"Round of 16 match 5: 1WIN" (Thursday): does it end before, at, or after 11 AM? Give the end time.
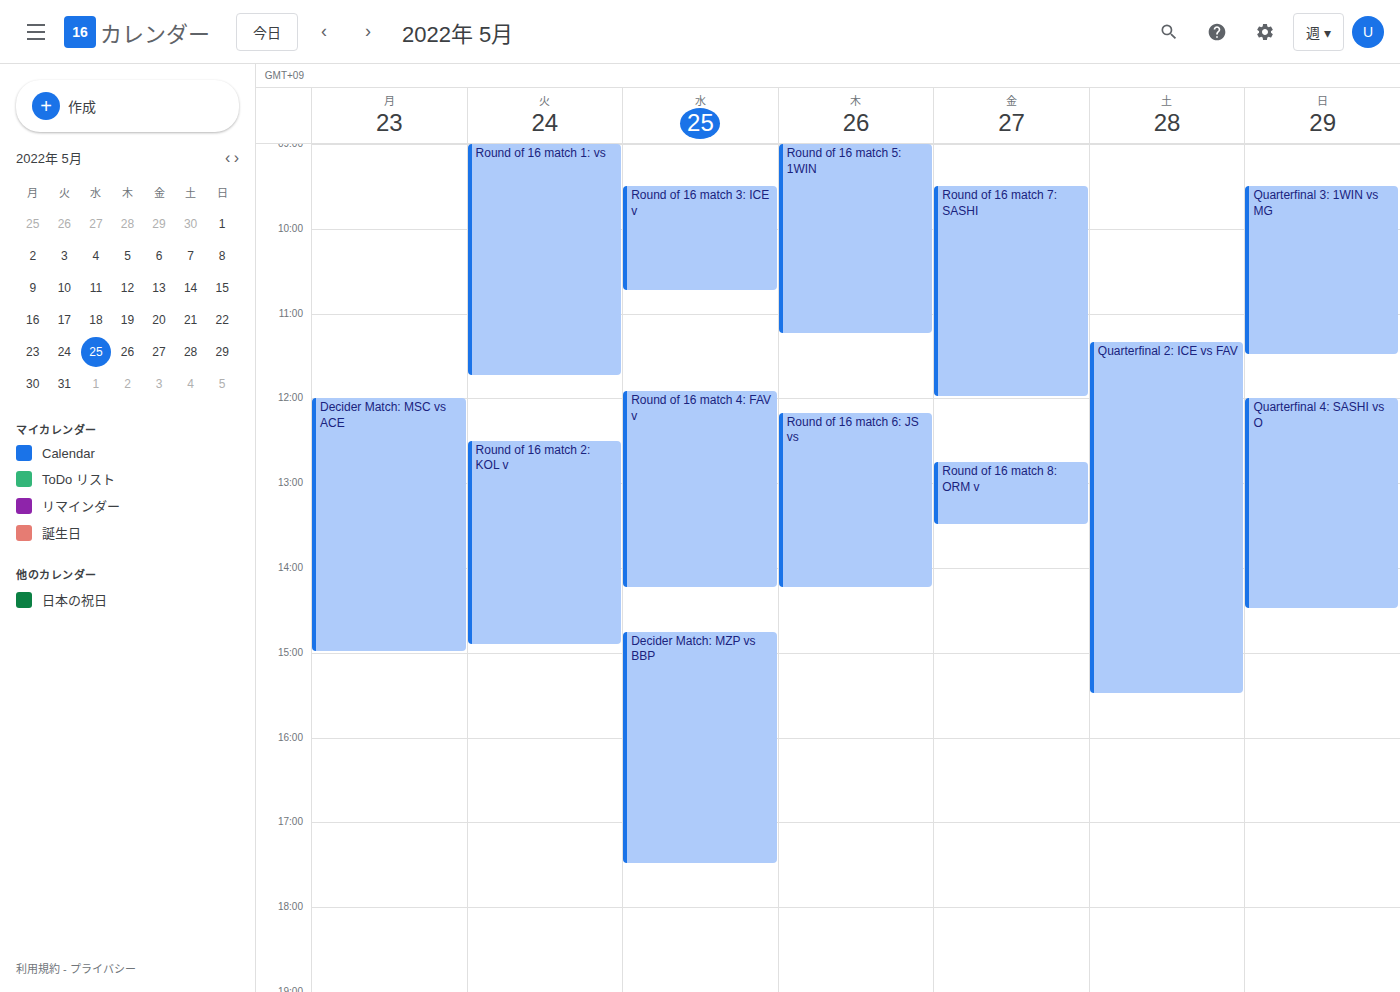
11:15 AM -- after 11 AM, 15 minutes below the 11 AM line.